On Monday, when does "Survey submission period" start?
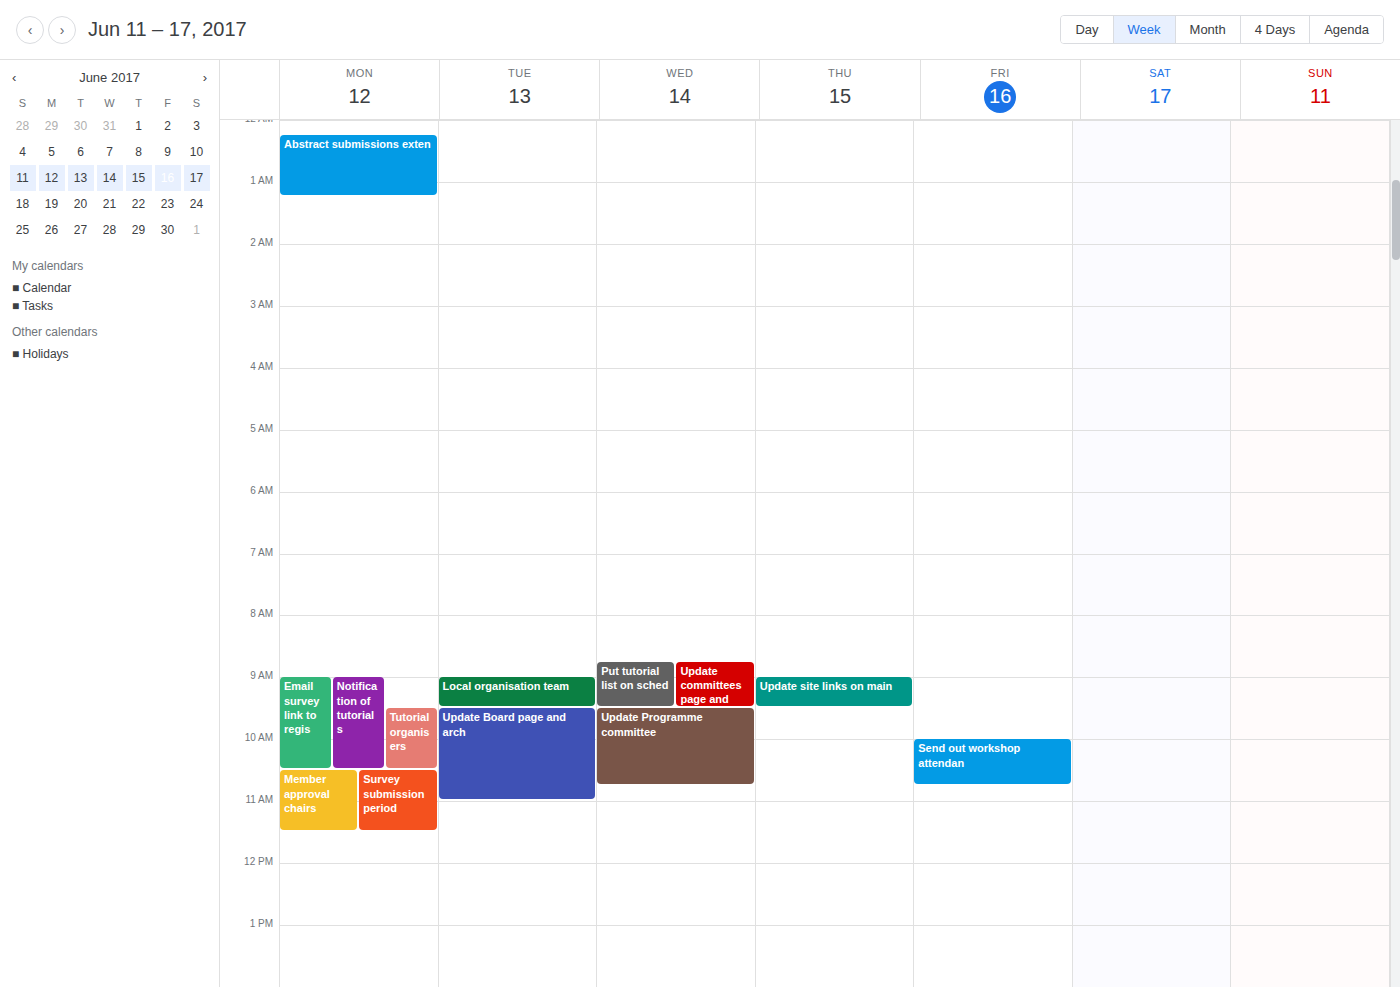
10:30 AM